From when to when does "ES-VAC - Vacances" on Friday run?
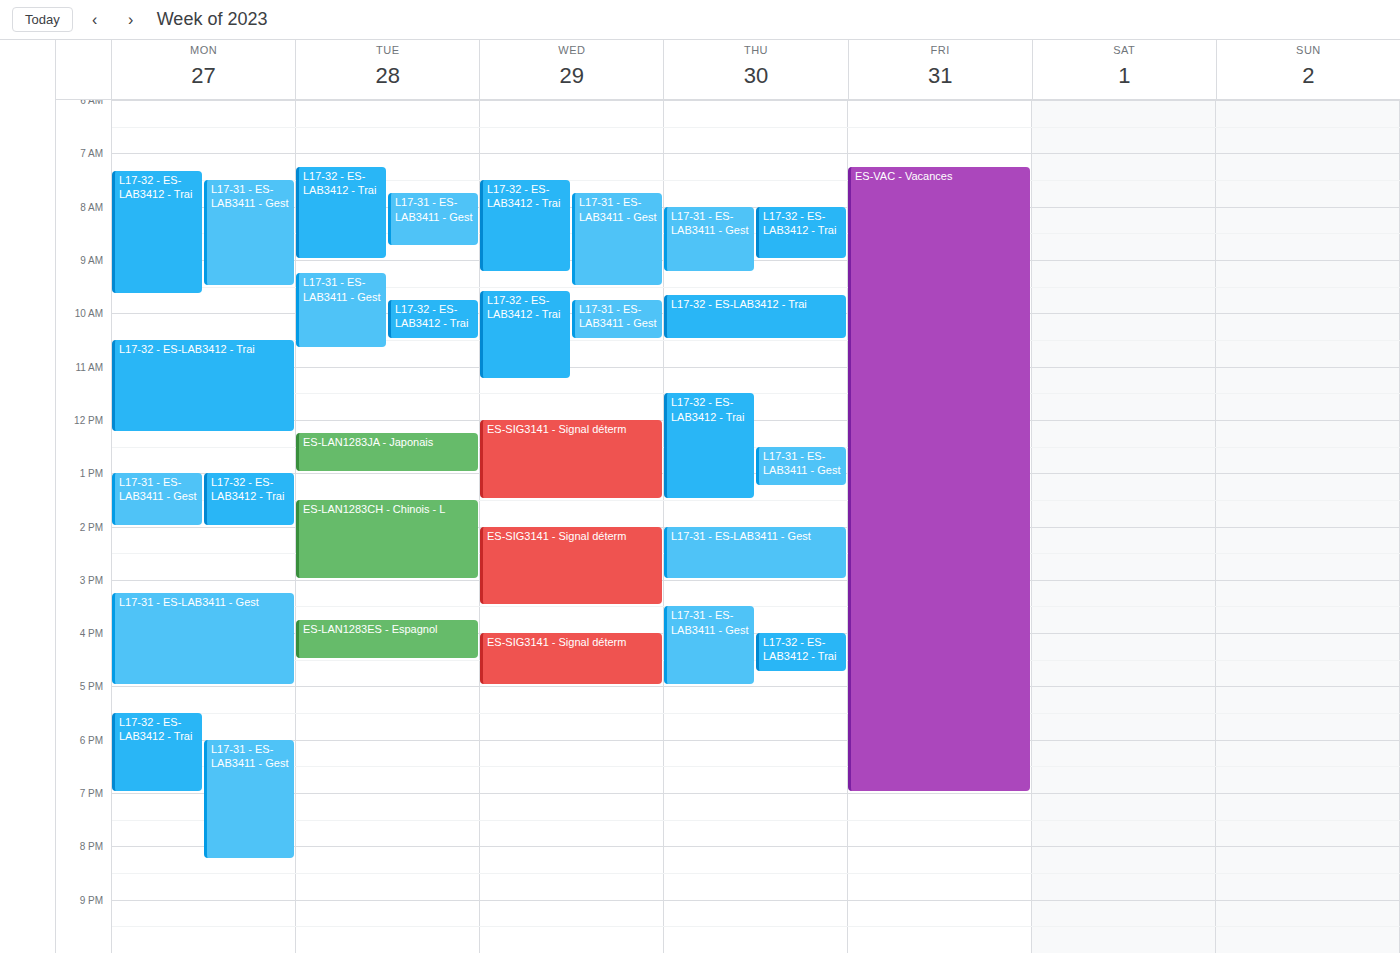
7:15 AM to 7:00 PM